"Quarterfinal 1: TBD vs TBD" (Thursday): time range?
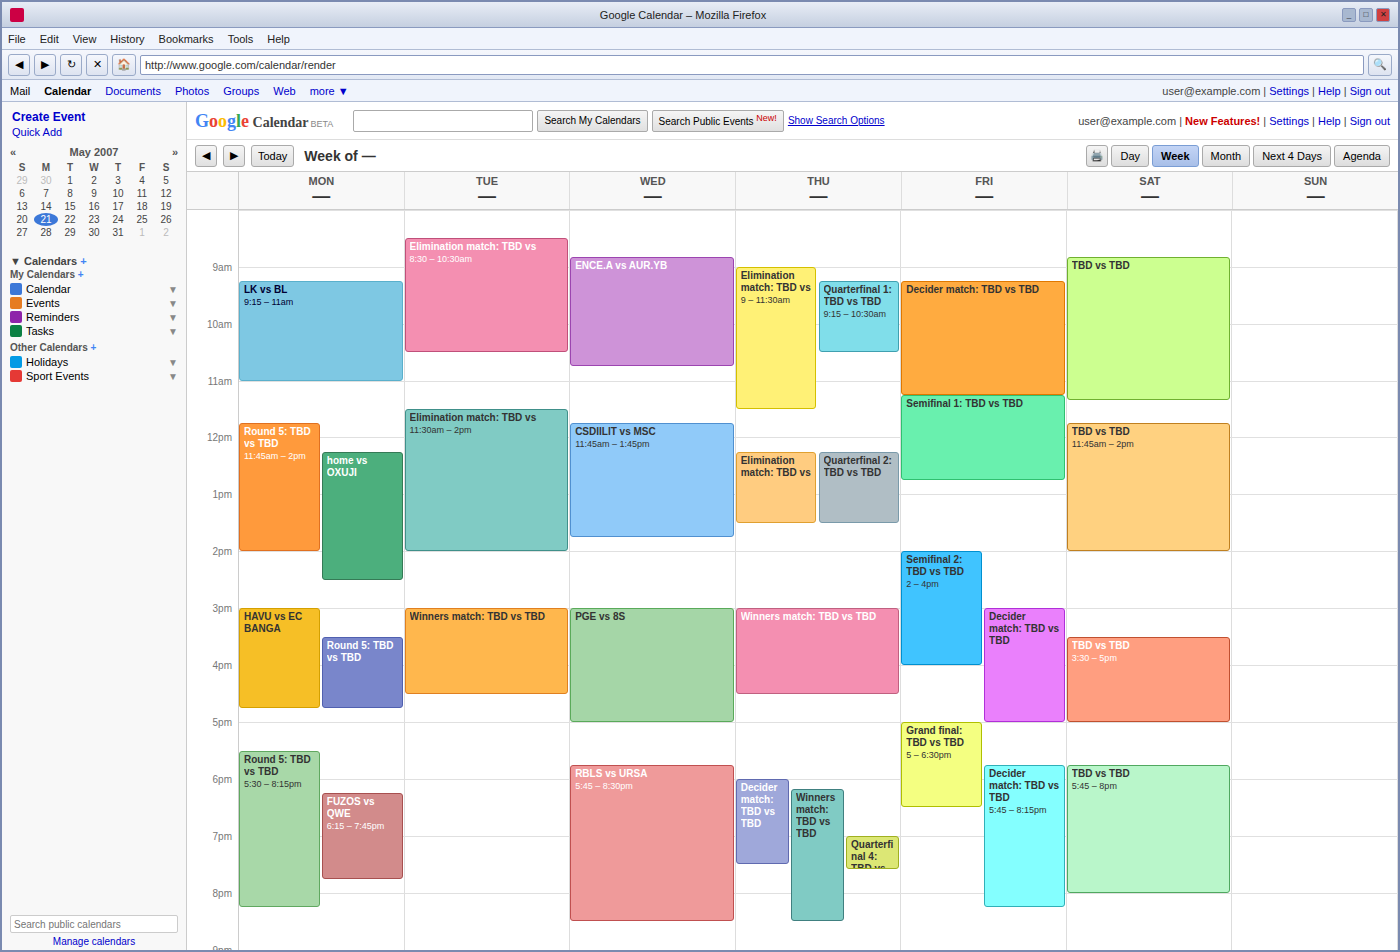
9:15 AM to 10:30 AM